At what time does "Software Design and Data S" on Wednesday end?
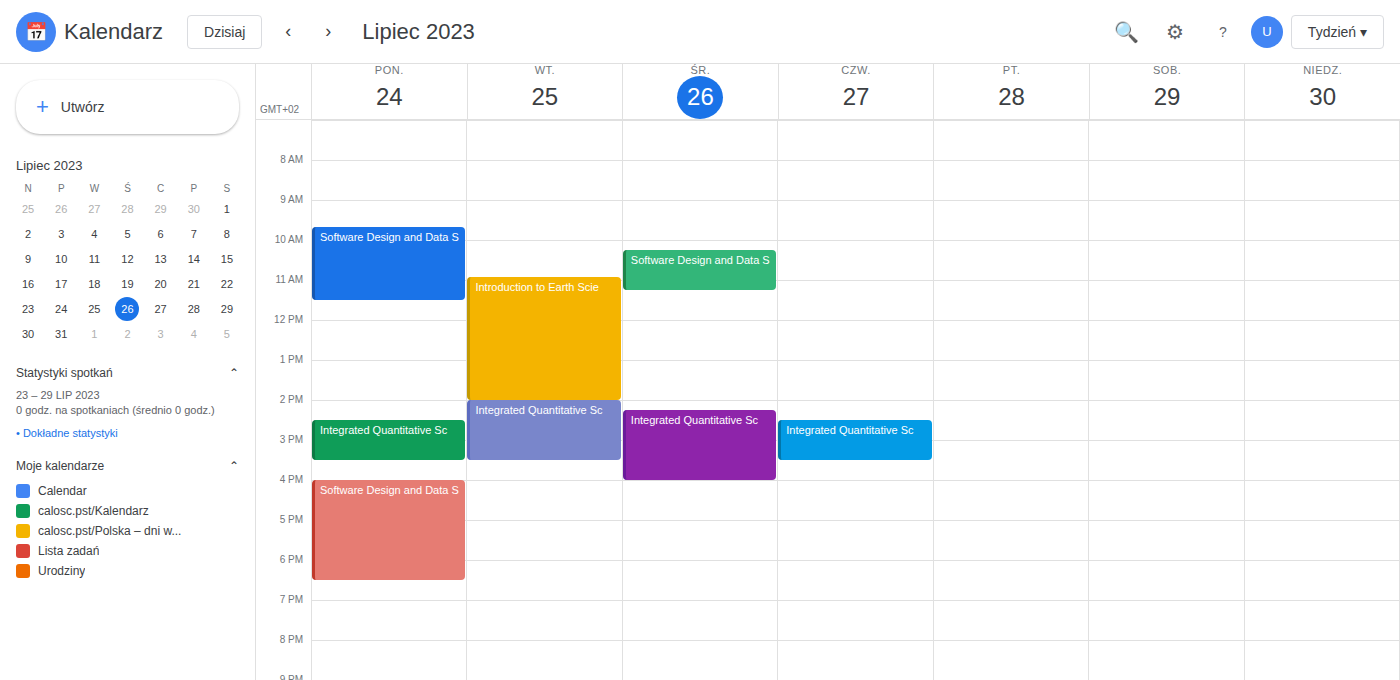
11:15 AM